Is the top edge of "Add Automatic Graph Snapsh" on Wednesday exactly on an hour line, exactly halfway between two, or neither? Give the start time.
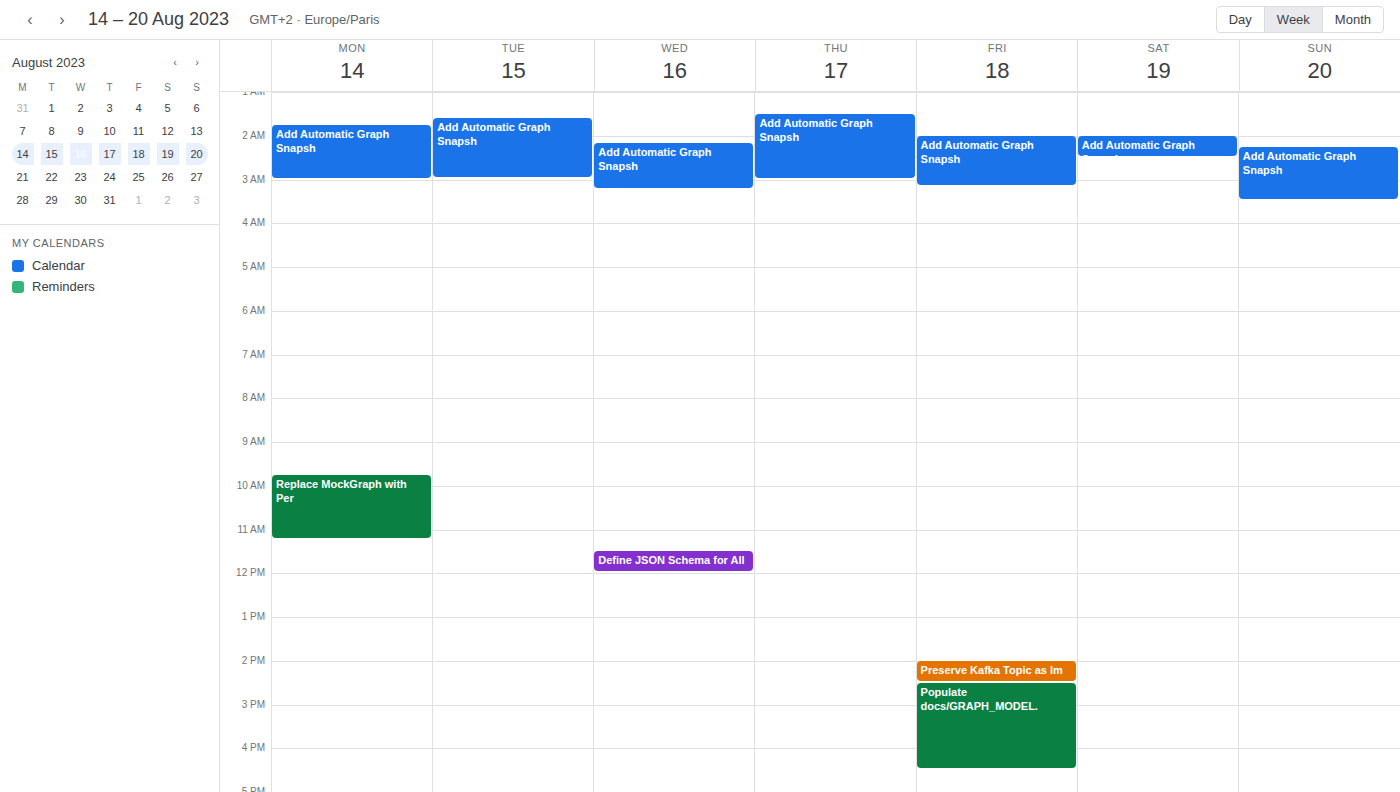
2:10 AM -- neither: 10 minutes below the 2 AM line and 50 minutes above the 3 AM line.